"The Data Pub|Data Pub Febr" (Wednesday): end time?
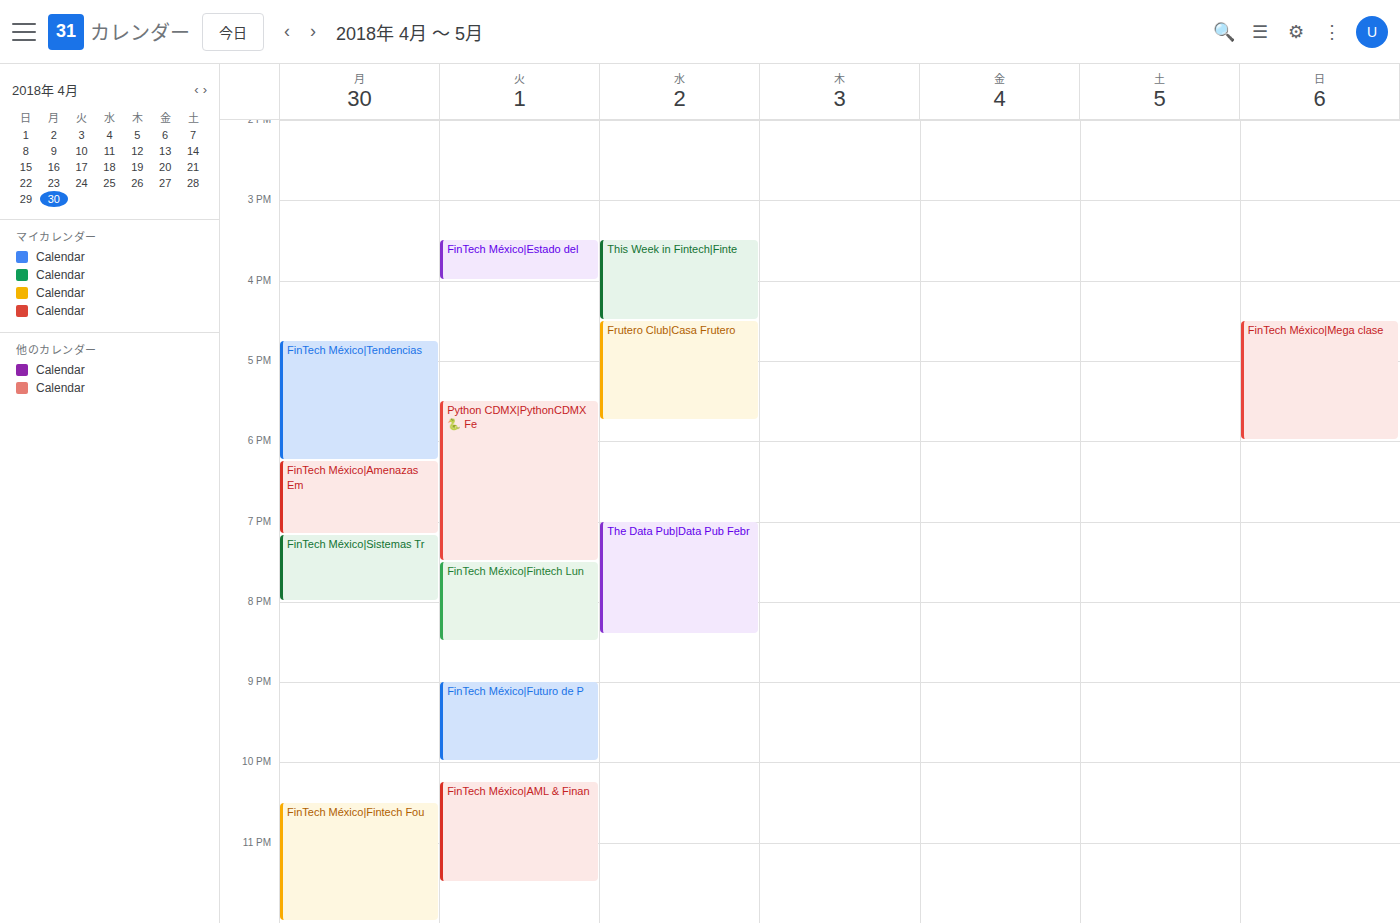
8:25 PM